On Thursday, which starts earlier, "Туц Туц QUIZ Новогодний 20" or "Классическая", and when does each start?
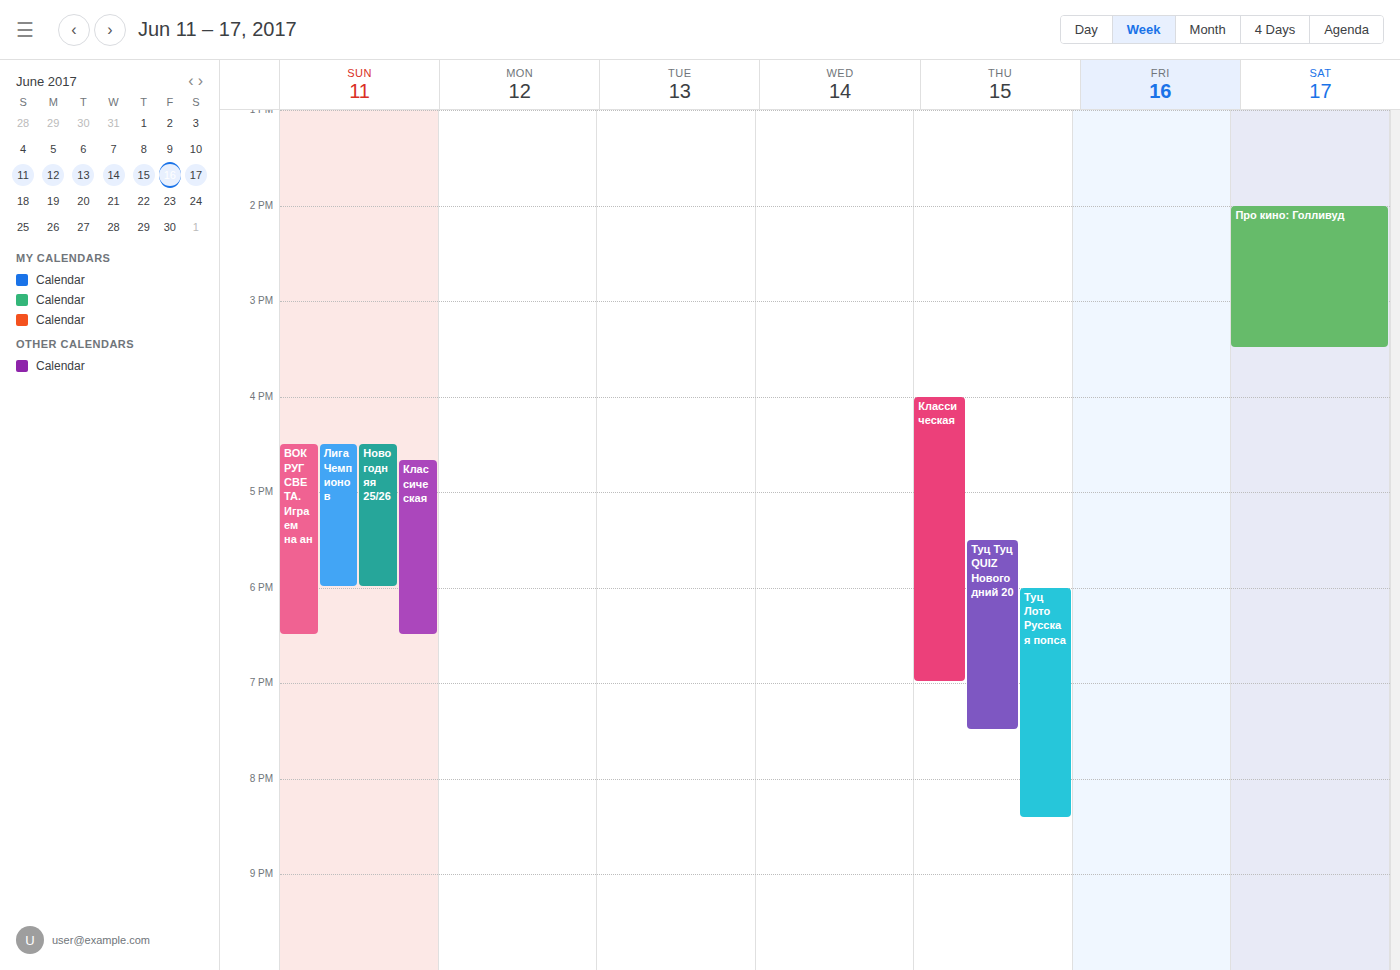
"Классическая" 4:00 PM; "Туц Туц QUIZ Новогодний 20" 5:30 PM.